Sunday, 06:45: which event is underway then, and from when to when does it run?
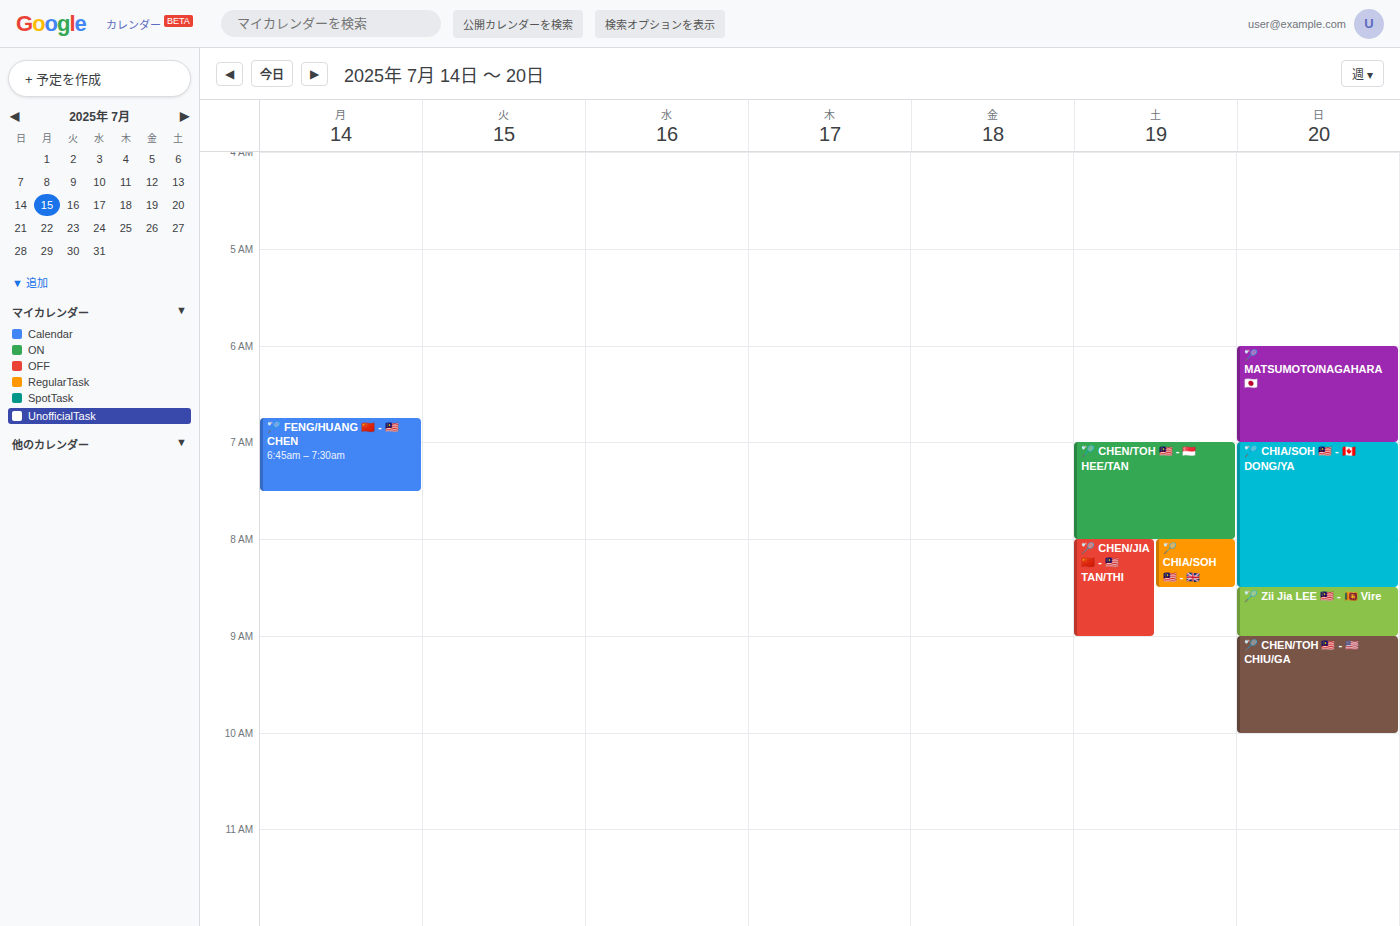
"🏸 MATSUMOTO/NAGAHARA 🇯🇵", 06:00 to 07:00